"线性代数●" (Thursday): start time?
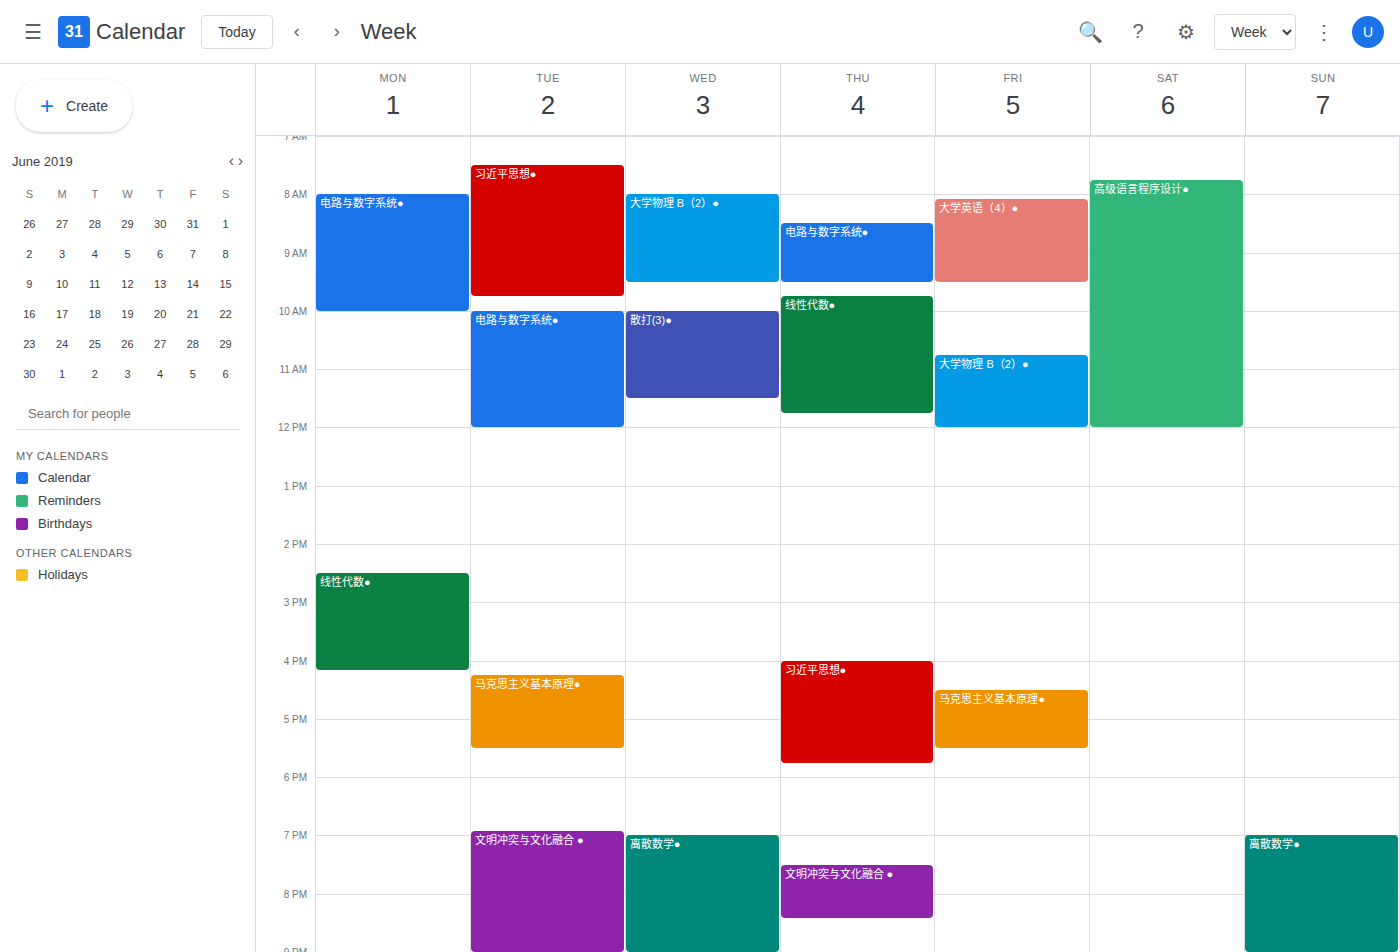
9:45 AM